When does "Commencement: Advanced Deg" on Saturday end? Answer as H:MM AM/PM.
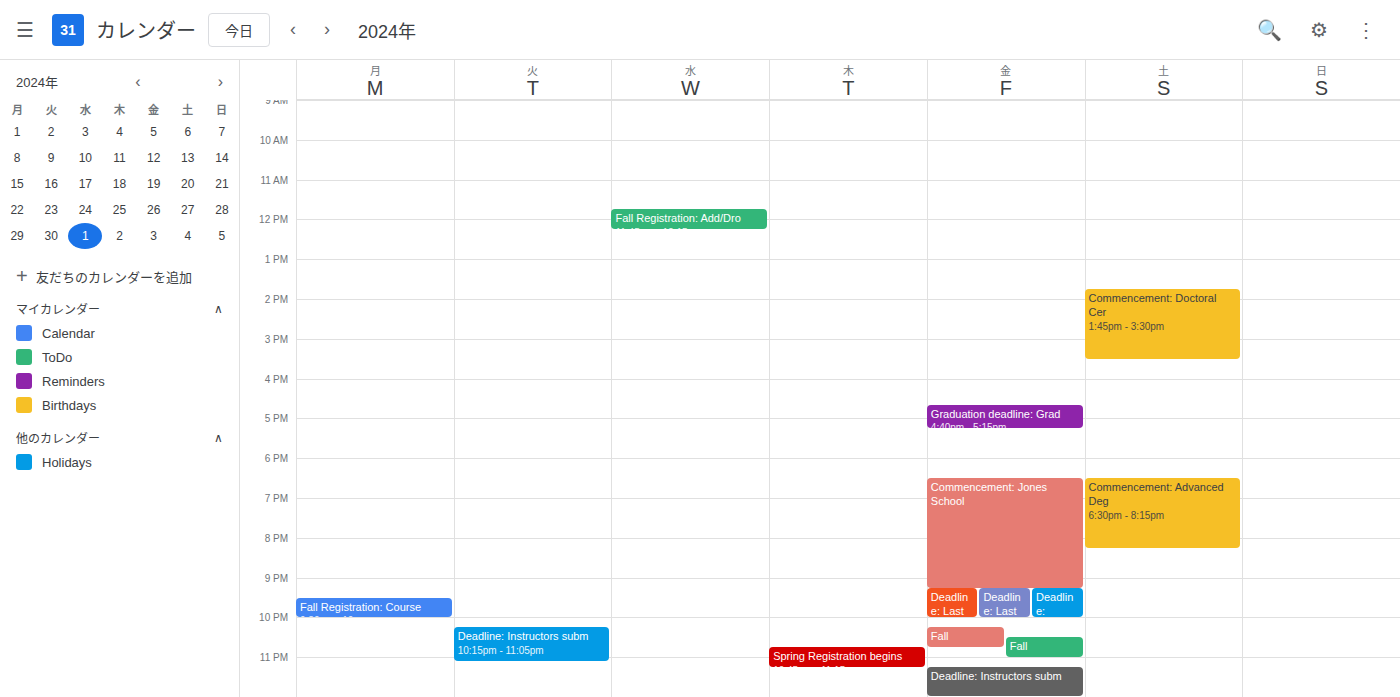
8:15 PM